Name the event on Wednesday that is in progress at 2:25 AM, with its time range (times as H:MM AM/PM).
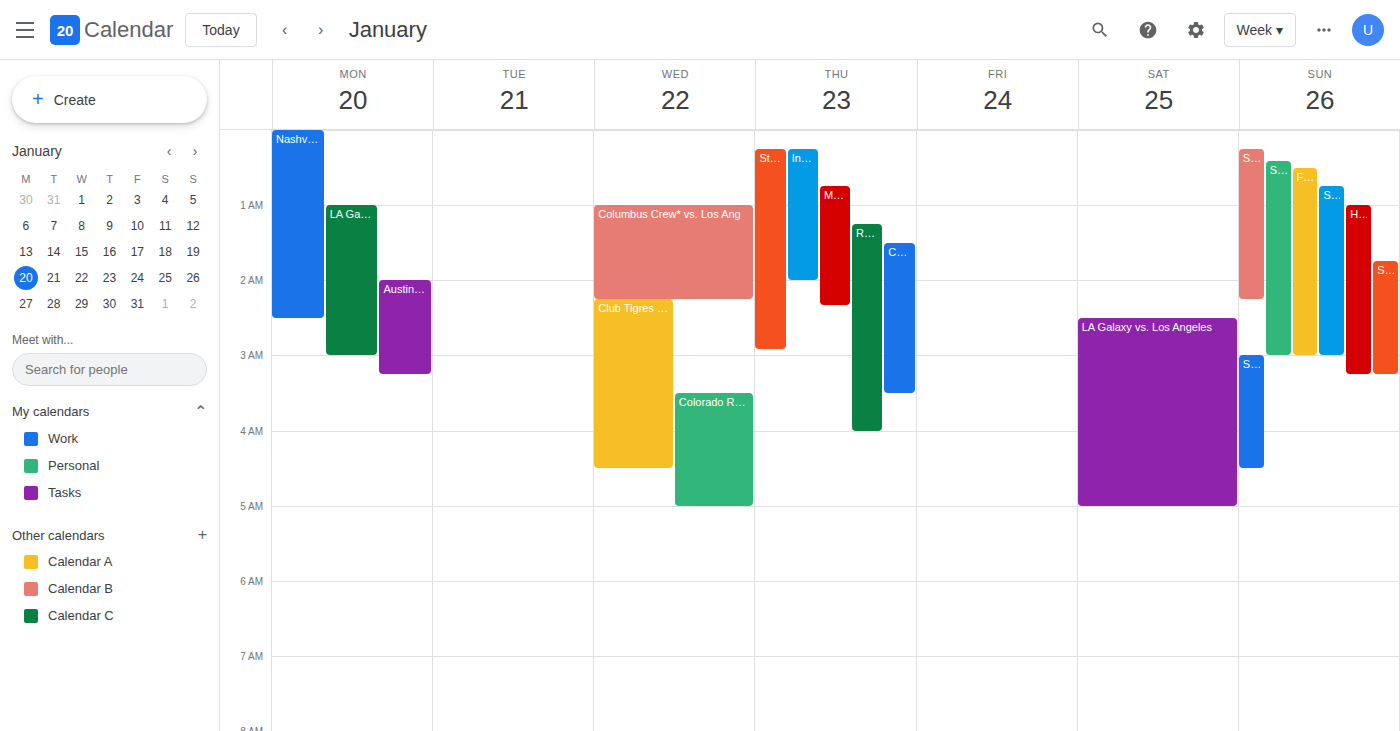
"Club Tigres vs. Los Angele", 2:15 AM to 4:30 AM